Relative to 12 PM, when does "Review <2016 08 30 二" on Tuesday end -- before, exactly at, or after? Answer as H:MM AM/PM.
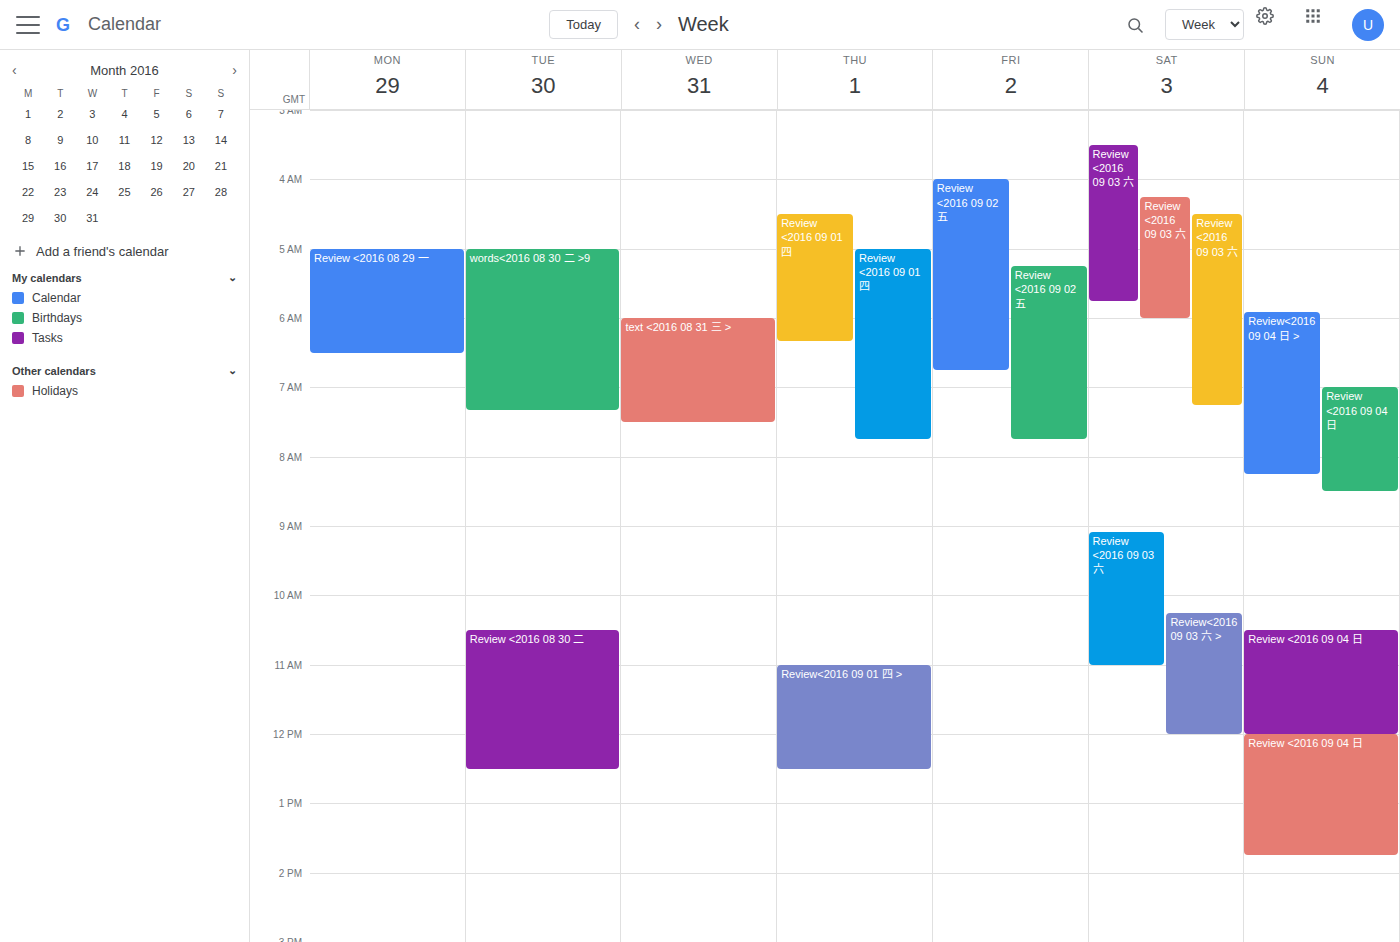
12:30 PM -- after 12 PM, 30 minutes below the 12 PM line.